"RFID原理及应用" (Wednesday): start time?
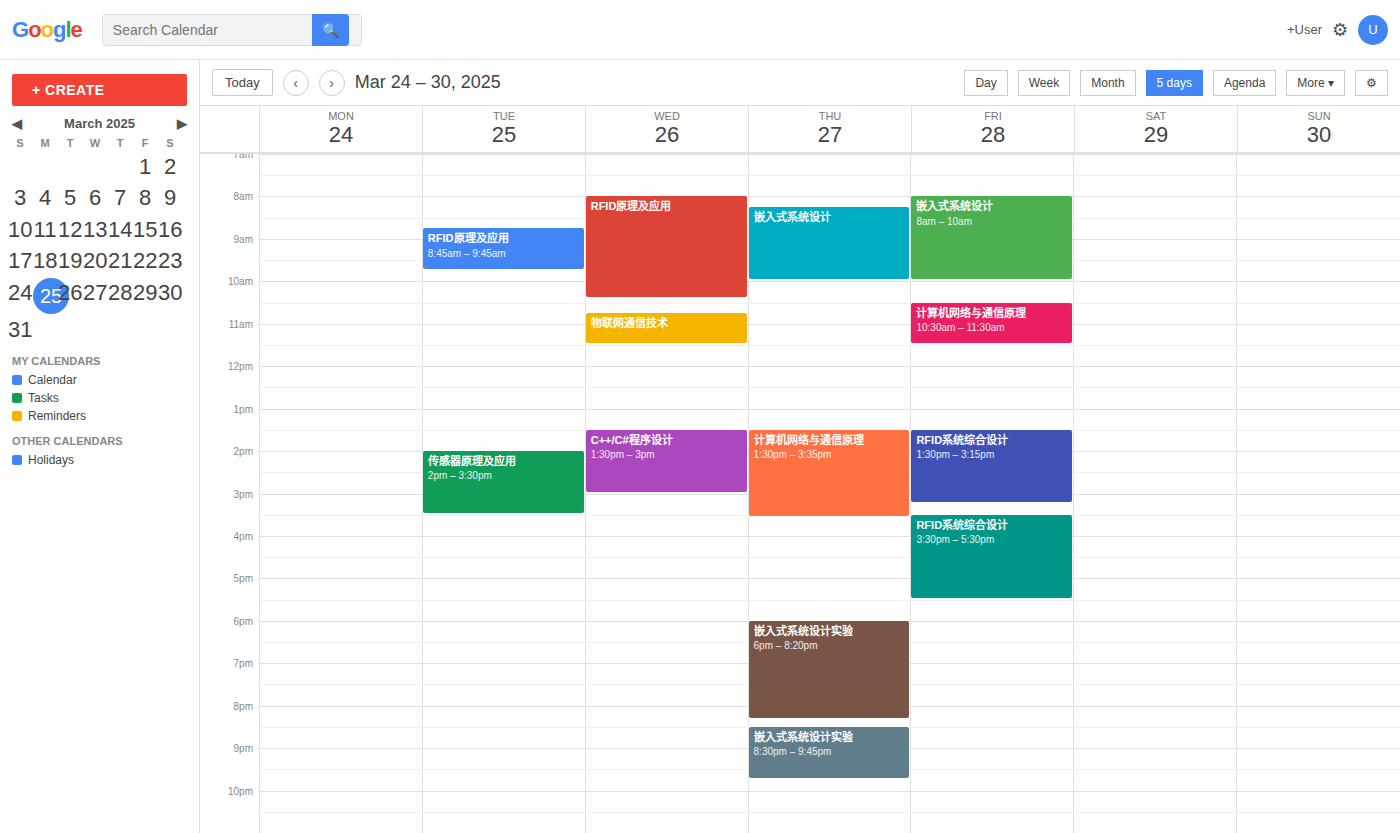
8:00 AM